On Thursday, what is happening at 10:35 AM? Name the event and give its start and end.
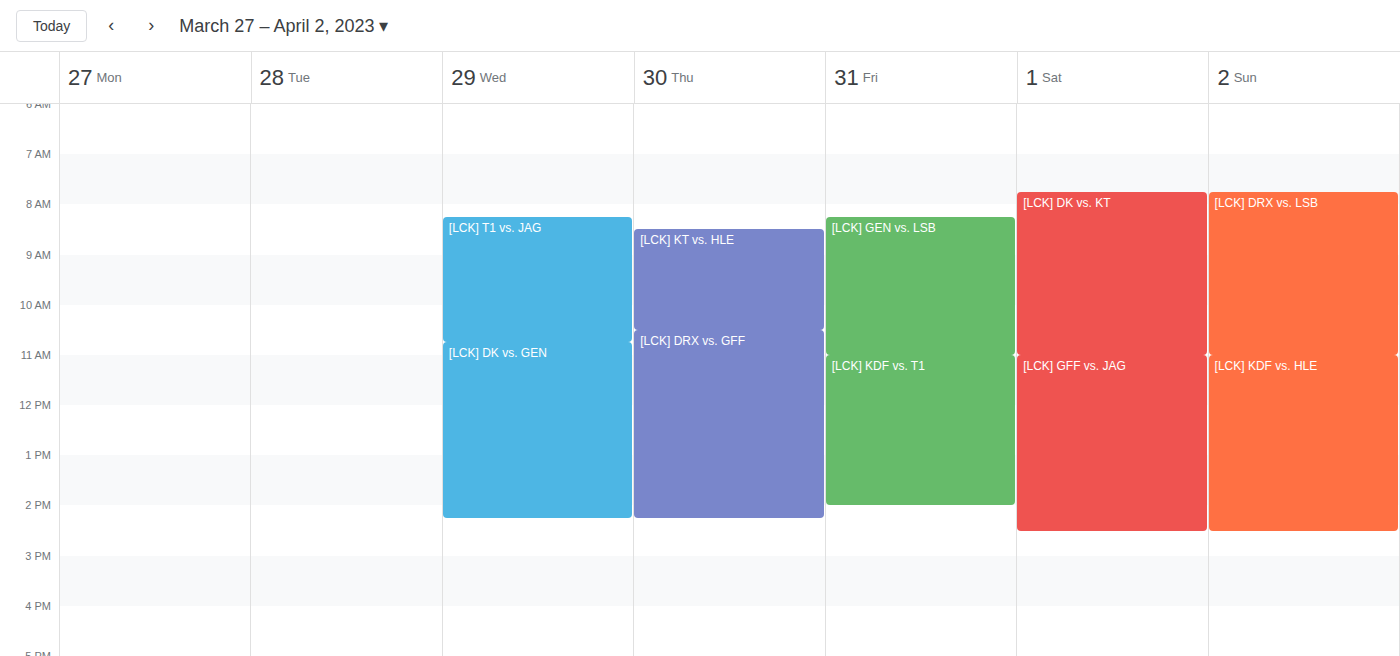
"[LCK] DRX vs. GFF", 10:30 AM to 2:15 PM